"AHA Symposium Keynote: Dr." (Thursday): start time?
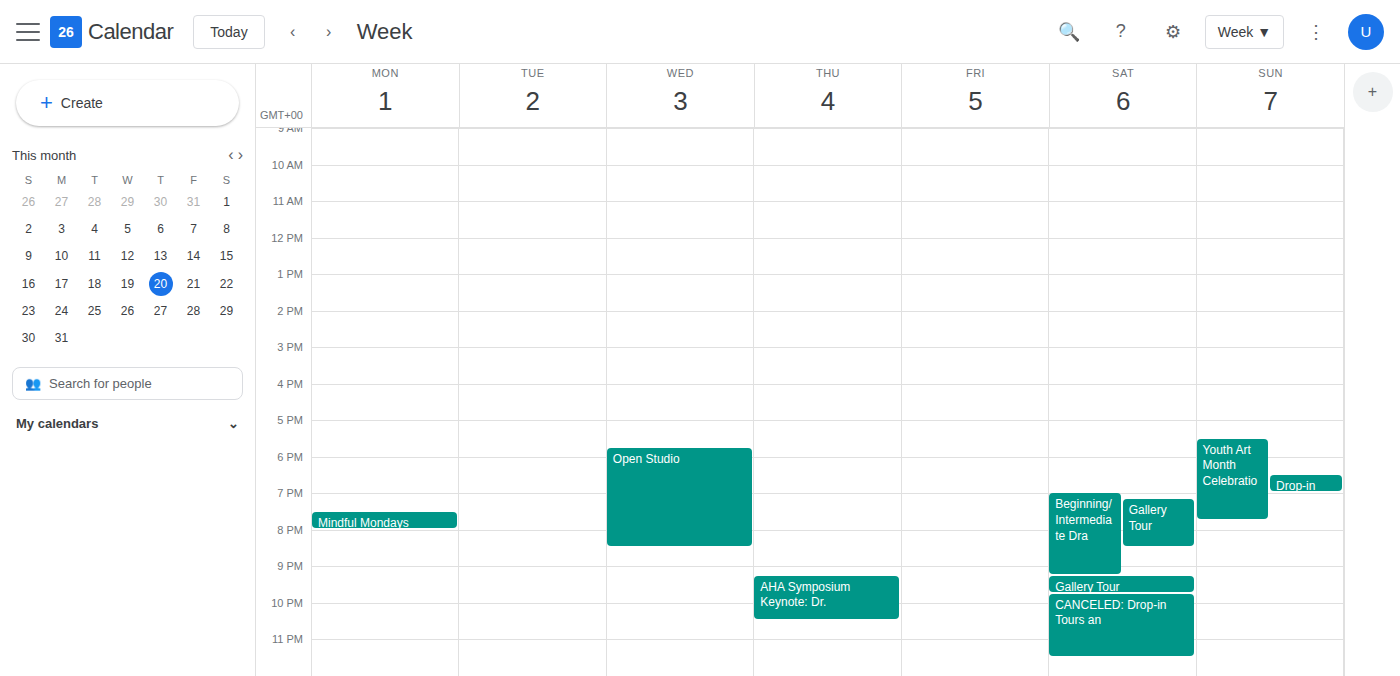
9:15 PM